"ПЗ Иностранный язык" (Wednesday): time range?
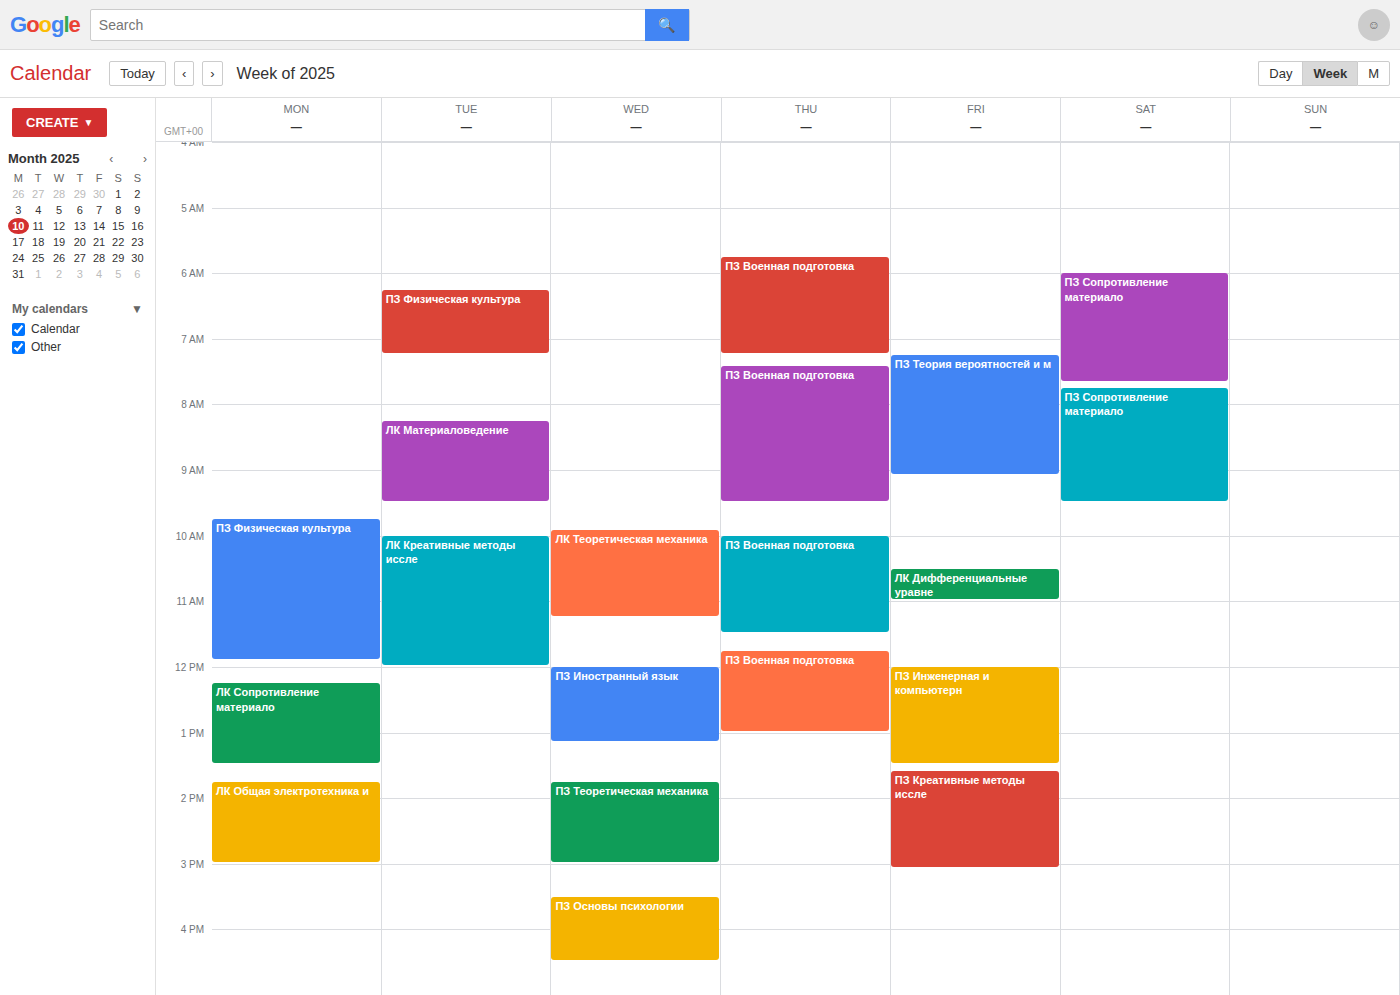
12:00 PM to 1:10 PM